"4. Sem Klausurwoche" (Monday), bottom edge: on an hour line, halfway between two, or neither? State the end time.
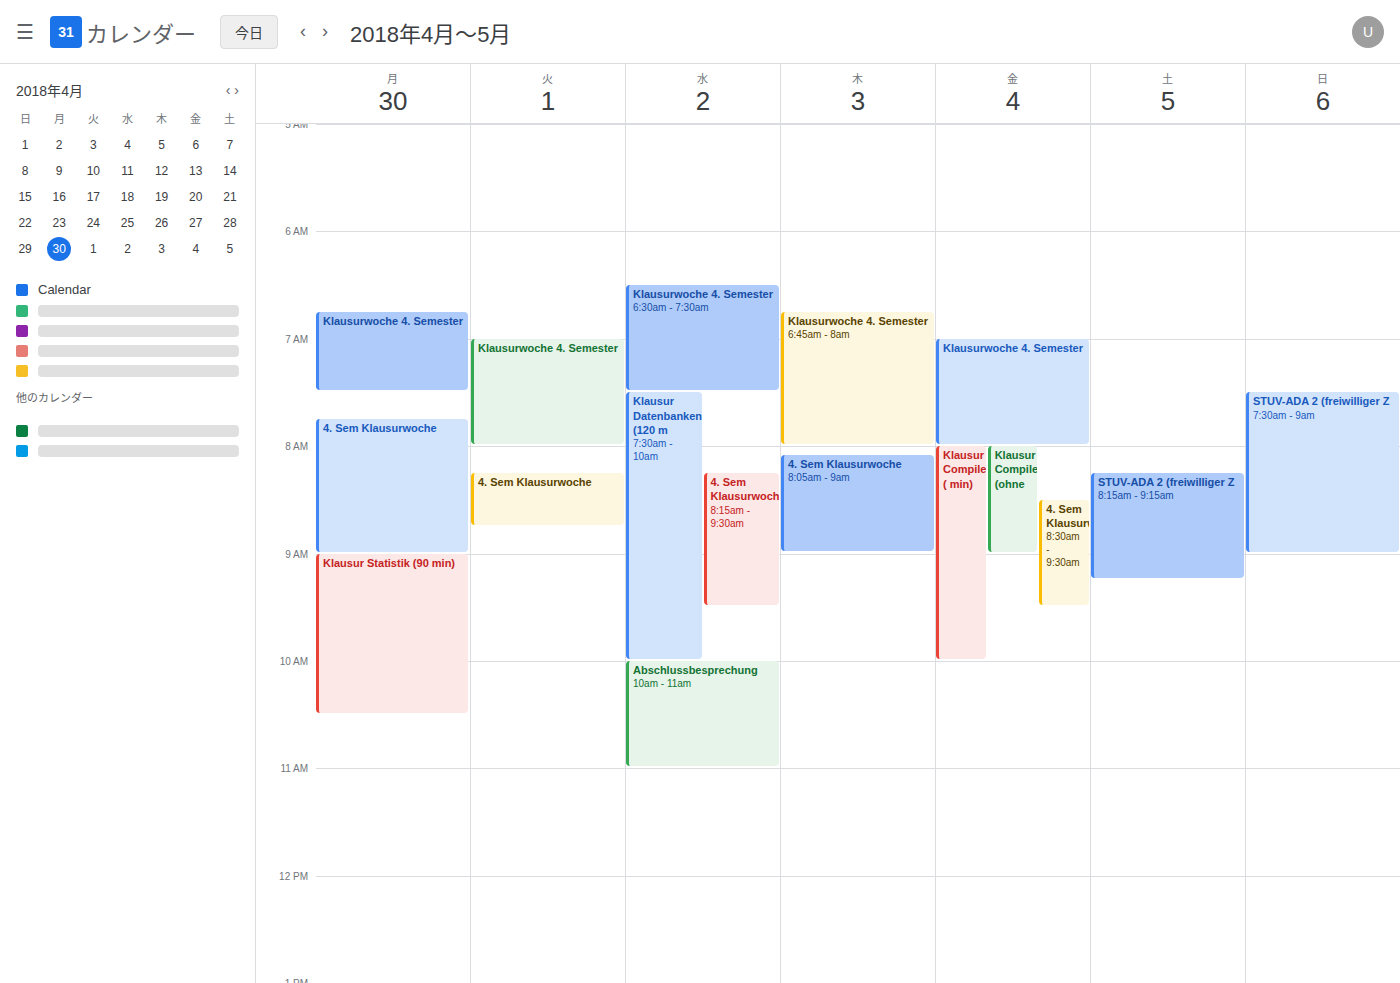
9:00 AM -- exactly on the 9 AM line.